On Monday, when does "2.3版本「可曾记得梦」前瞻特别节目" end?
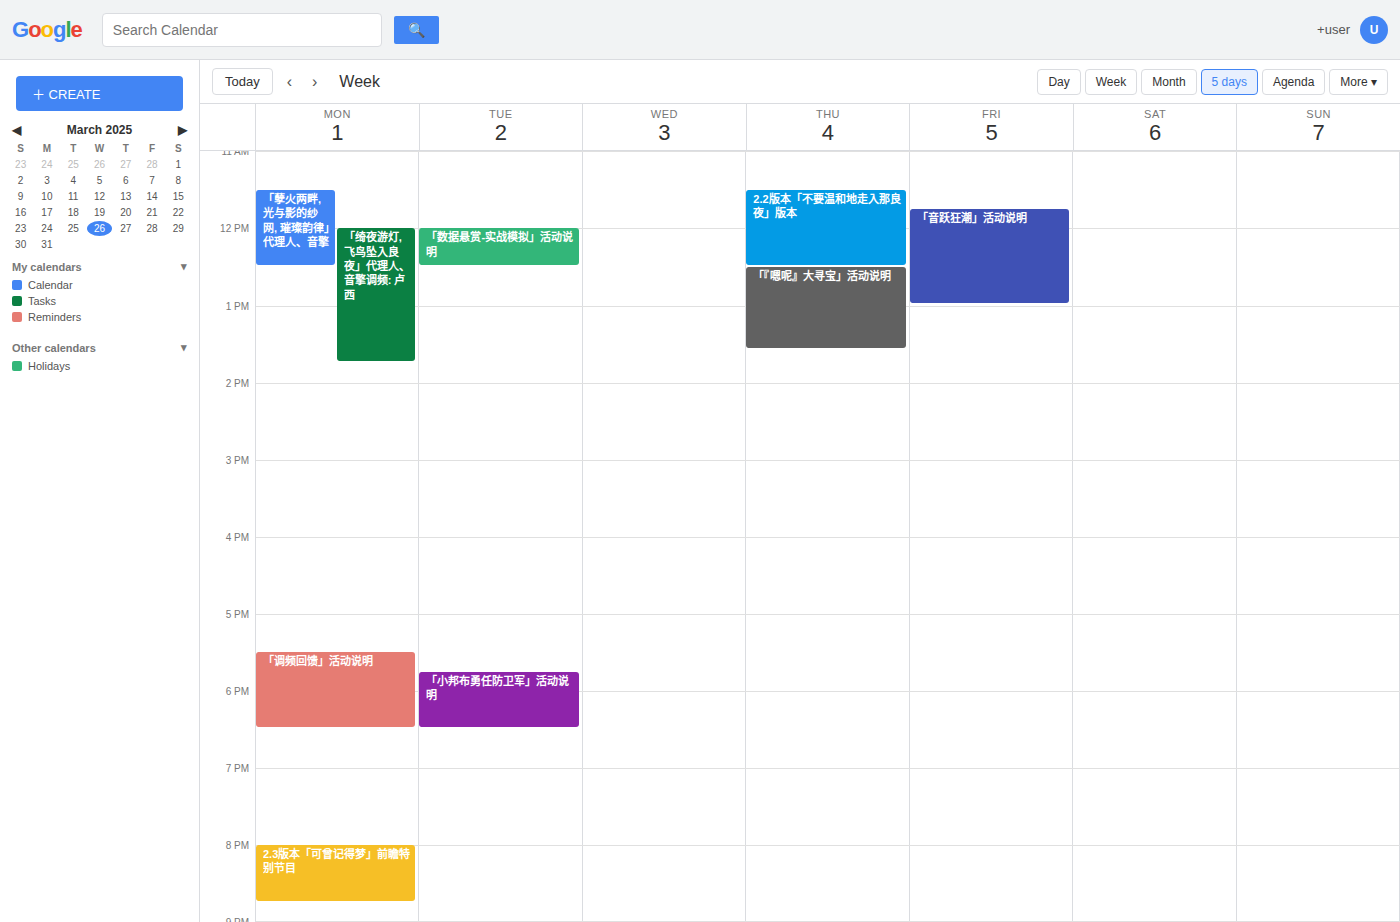
8:45 PM